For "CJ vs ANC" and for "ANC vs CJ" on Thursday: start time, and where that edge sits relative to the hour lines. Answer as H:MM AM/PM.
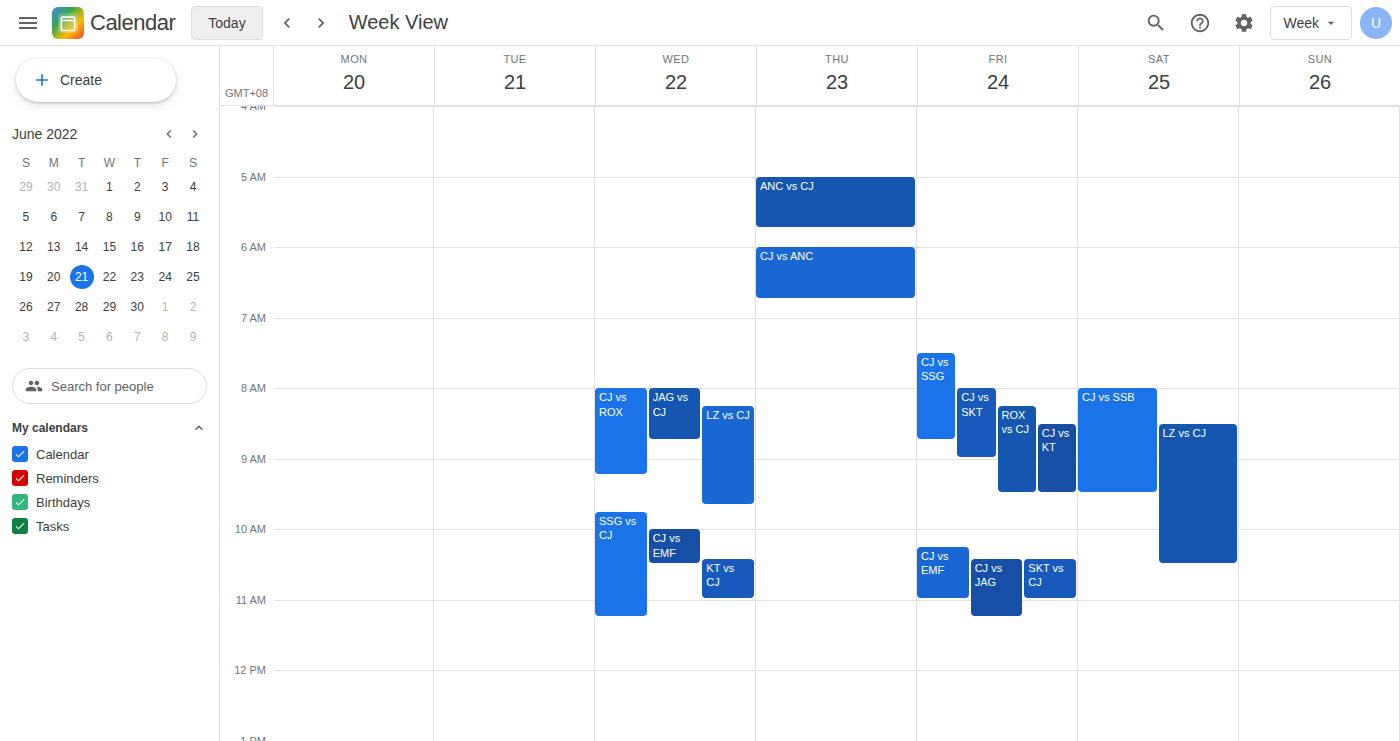
"CJ vs ANC": 6:00 AM, exactly on the 6 AM line. "ANC vs CJ": 5:00 AM, exactly on the 5 AM line.